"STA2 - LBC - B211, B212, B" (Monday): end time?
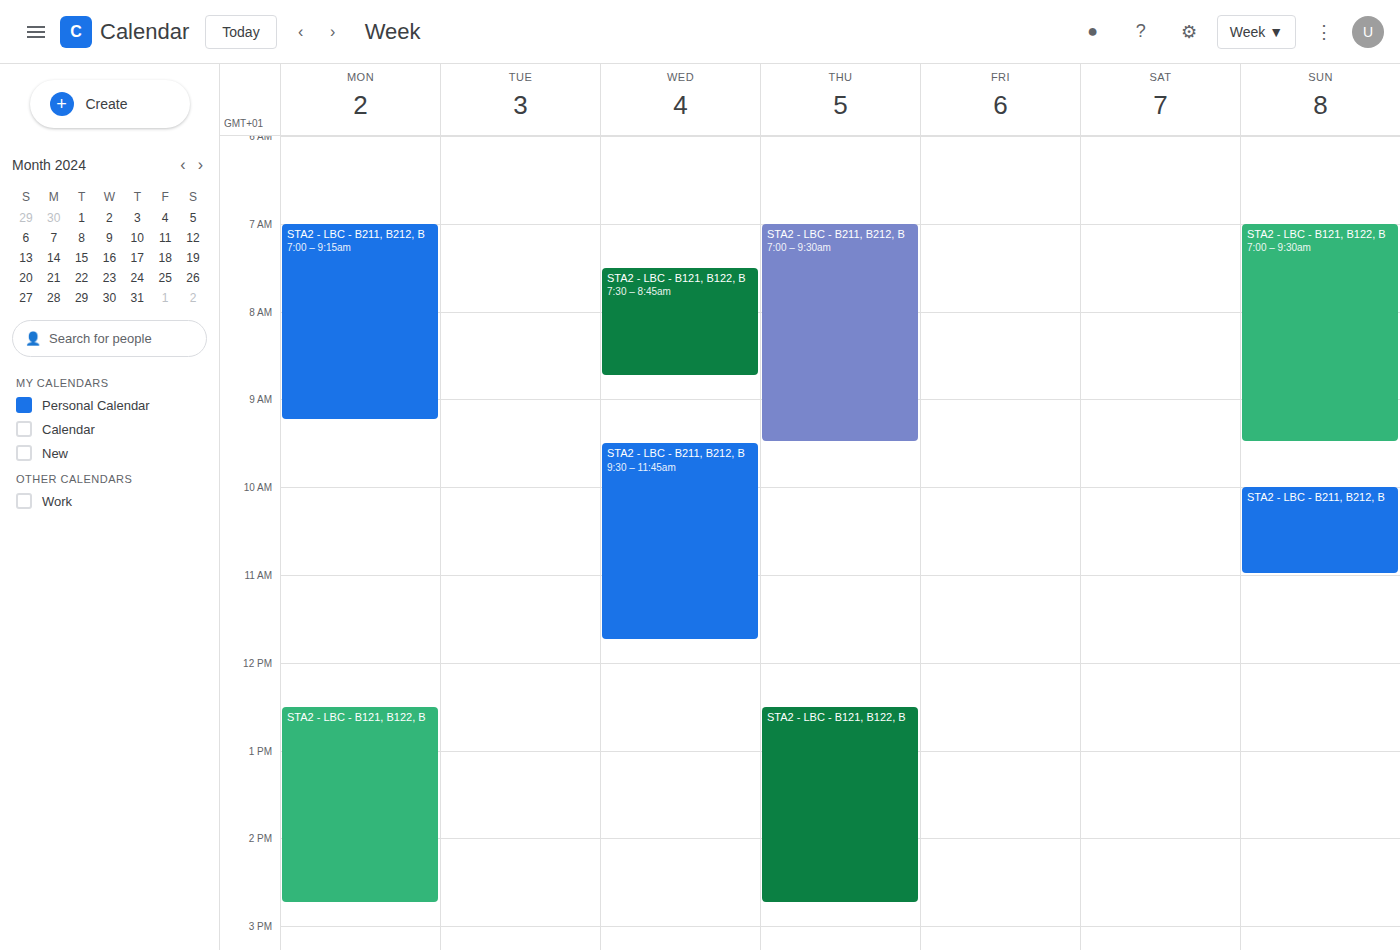
9:15 AM